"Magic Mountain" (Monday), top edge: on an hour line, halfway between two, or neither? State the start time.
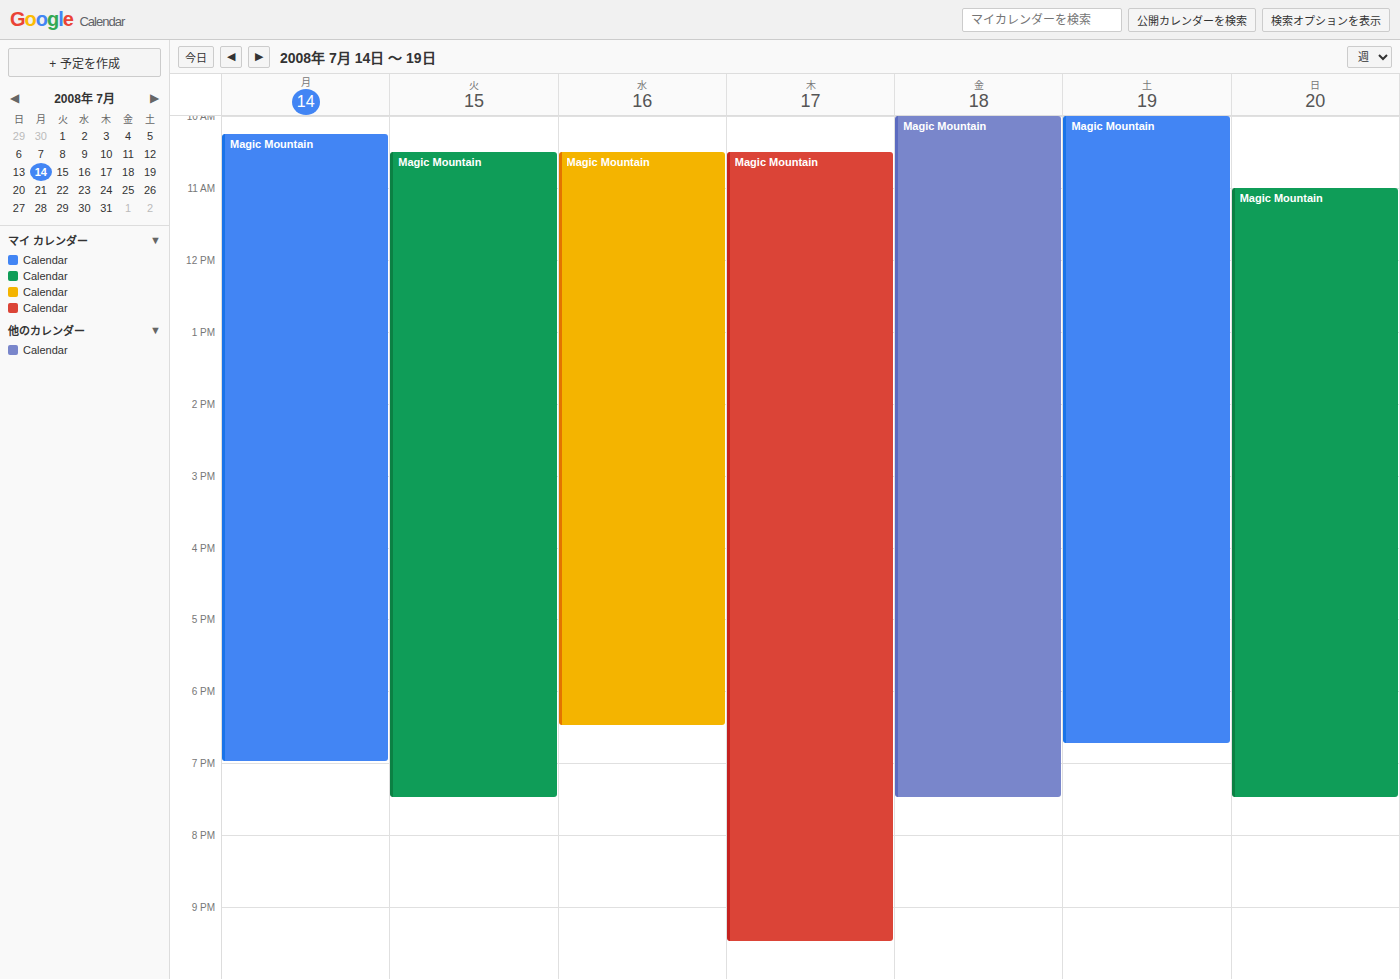
10:15 AM -- neither: a quarter of the way from the 10 AM line to the 11 AM line.